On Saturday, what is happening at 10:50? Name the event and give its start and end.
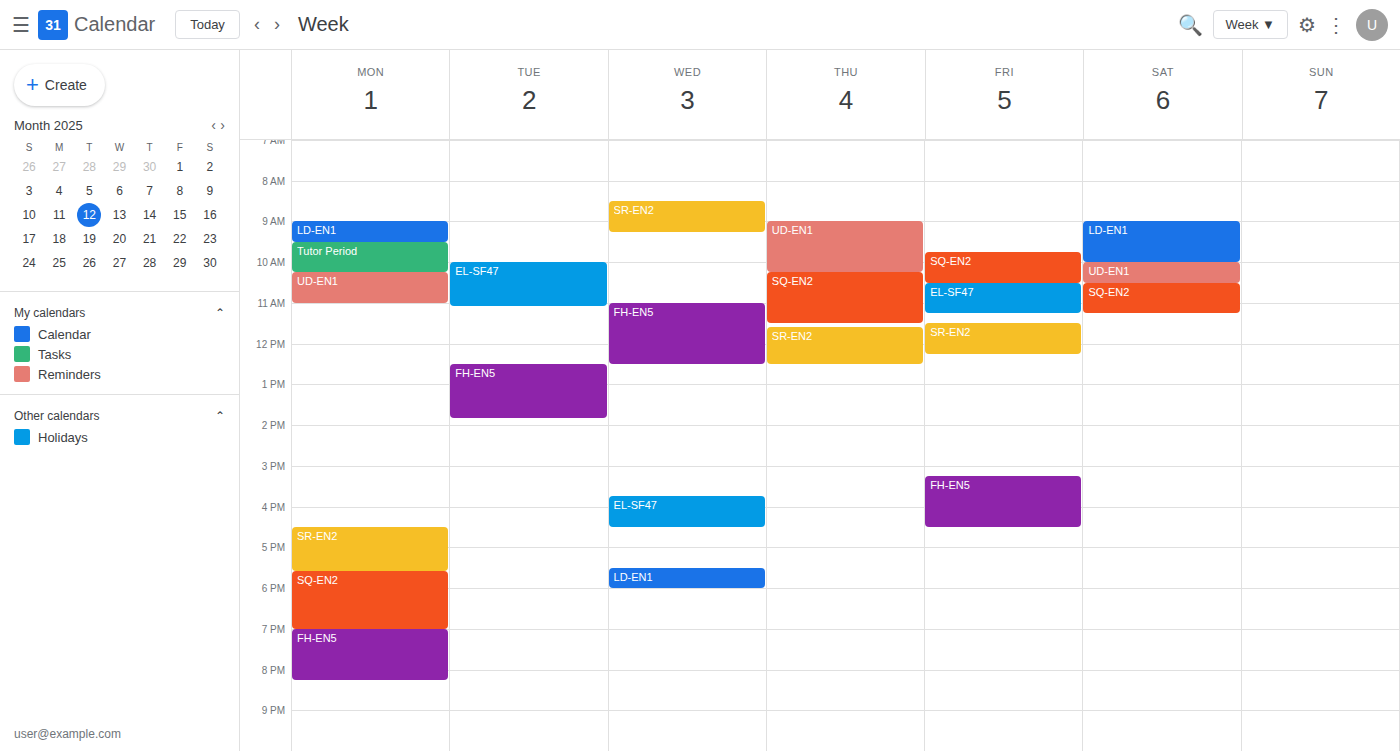
"SQ-EN2", 10:30 to 11:15